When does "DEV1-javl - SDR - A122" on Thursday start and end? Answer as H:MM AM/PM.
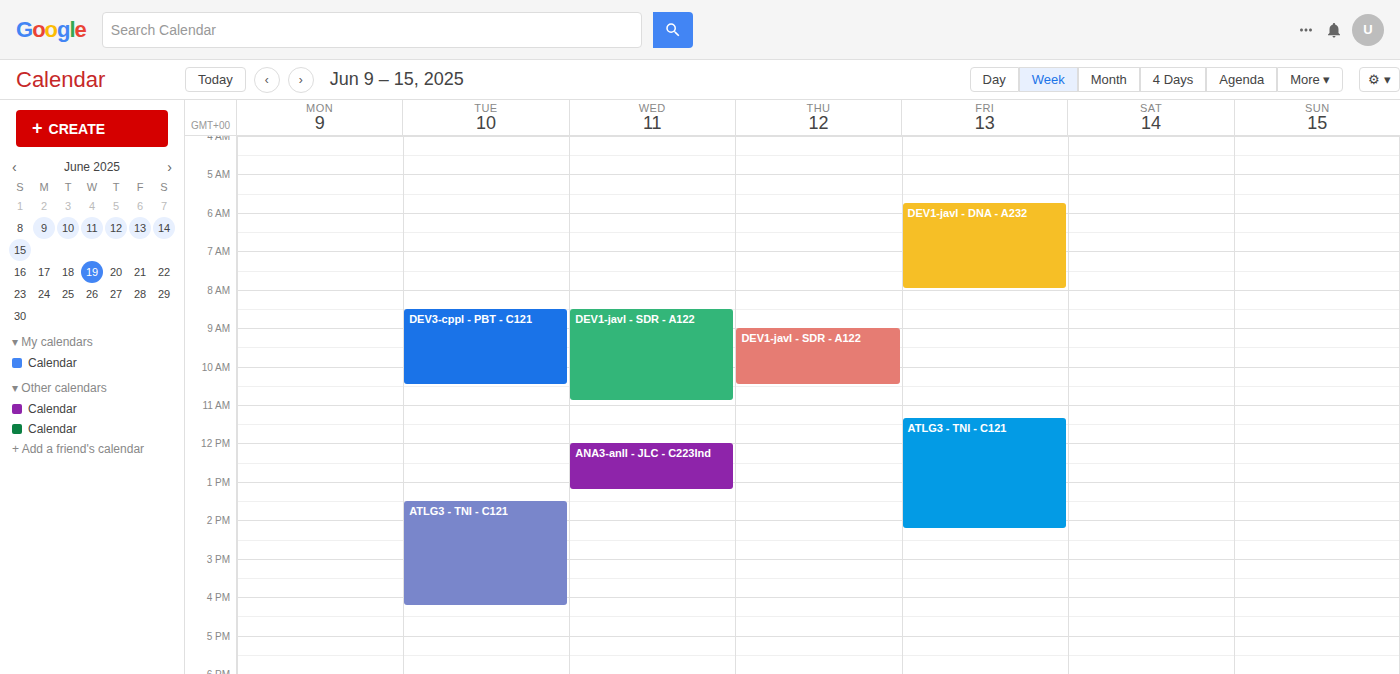
9:00 AM to 10:30 AM